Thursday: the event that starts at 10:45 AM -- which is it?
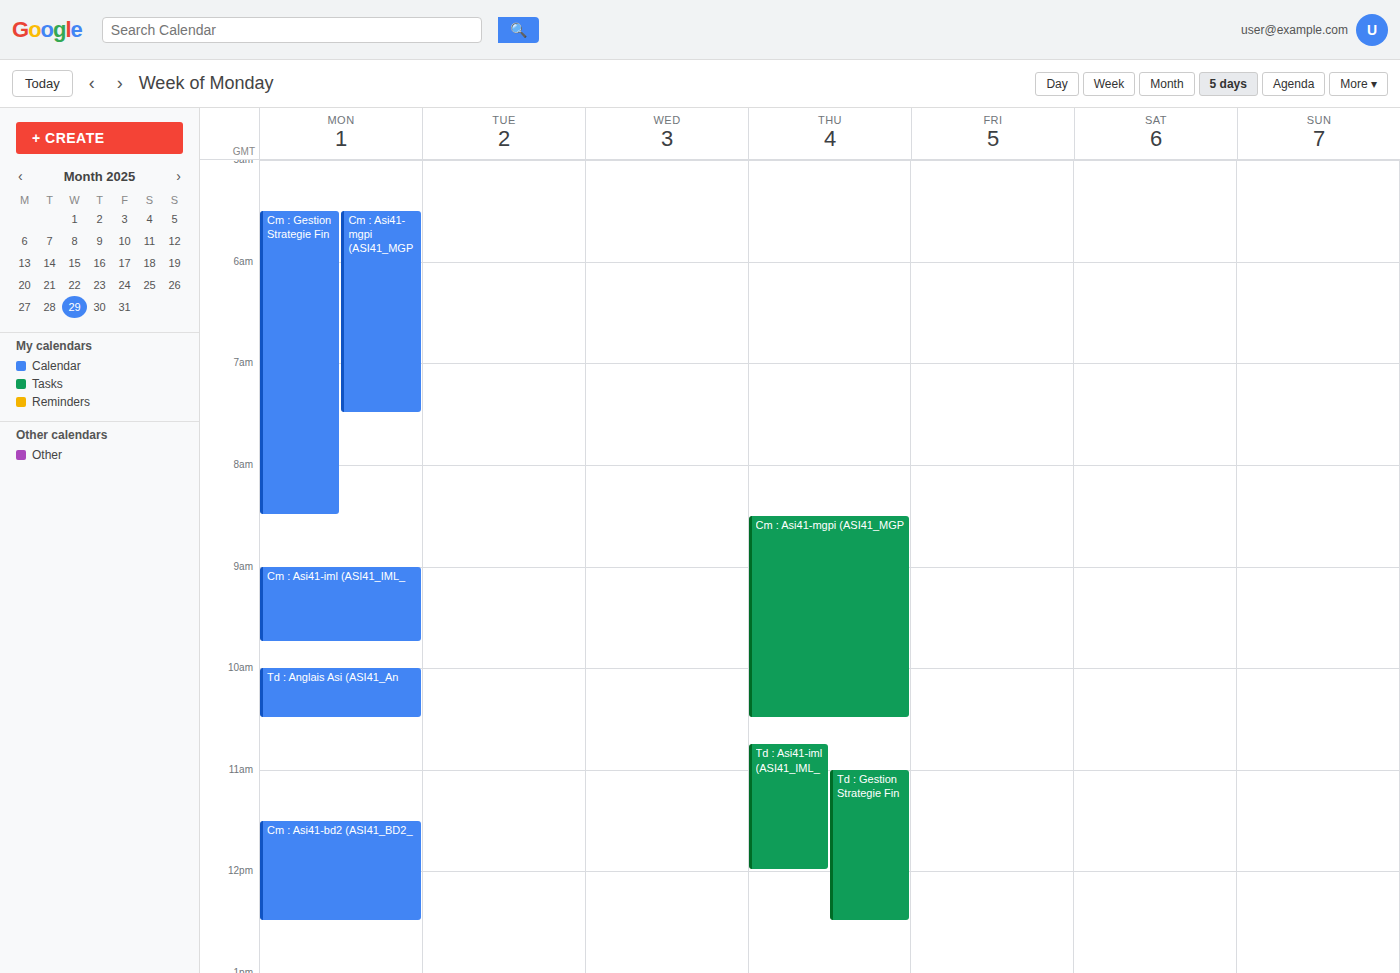
"Td : Asi41-iml (ASI41_IML_"